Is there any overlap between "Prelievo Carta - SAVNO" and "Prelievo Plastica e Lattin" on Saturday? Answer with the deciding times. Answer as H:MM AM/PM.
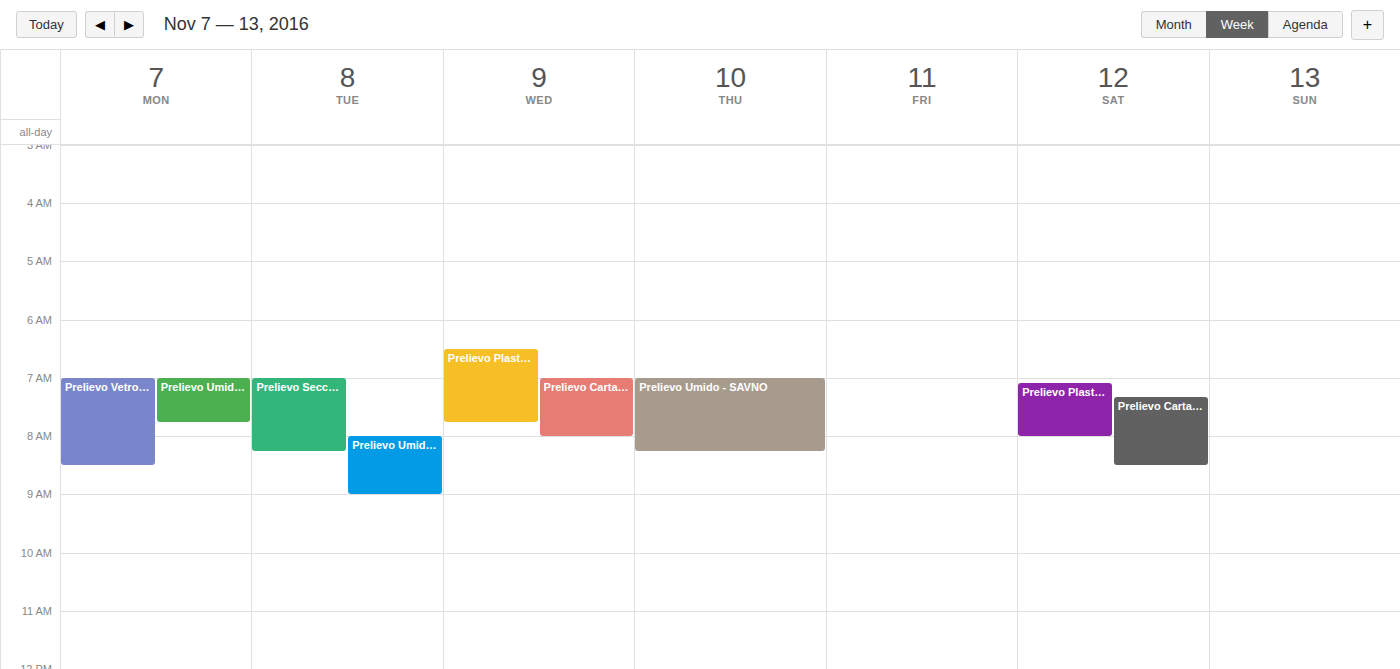
"Prelievo Carta - SAVNO" starts at 7:20 AM, before "Prelievo Plastica e Lattin" ends at 8:00 AM -- they overlap.